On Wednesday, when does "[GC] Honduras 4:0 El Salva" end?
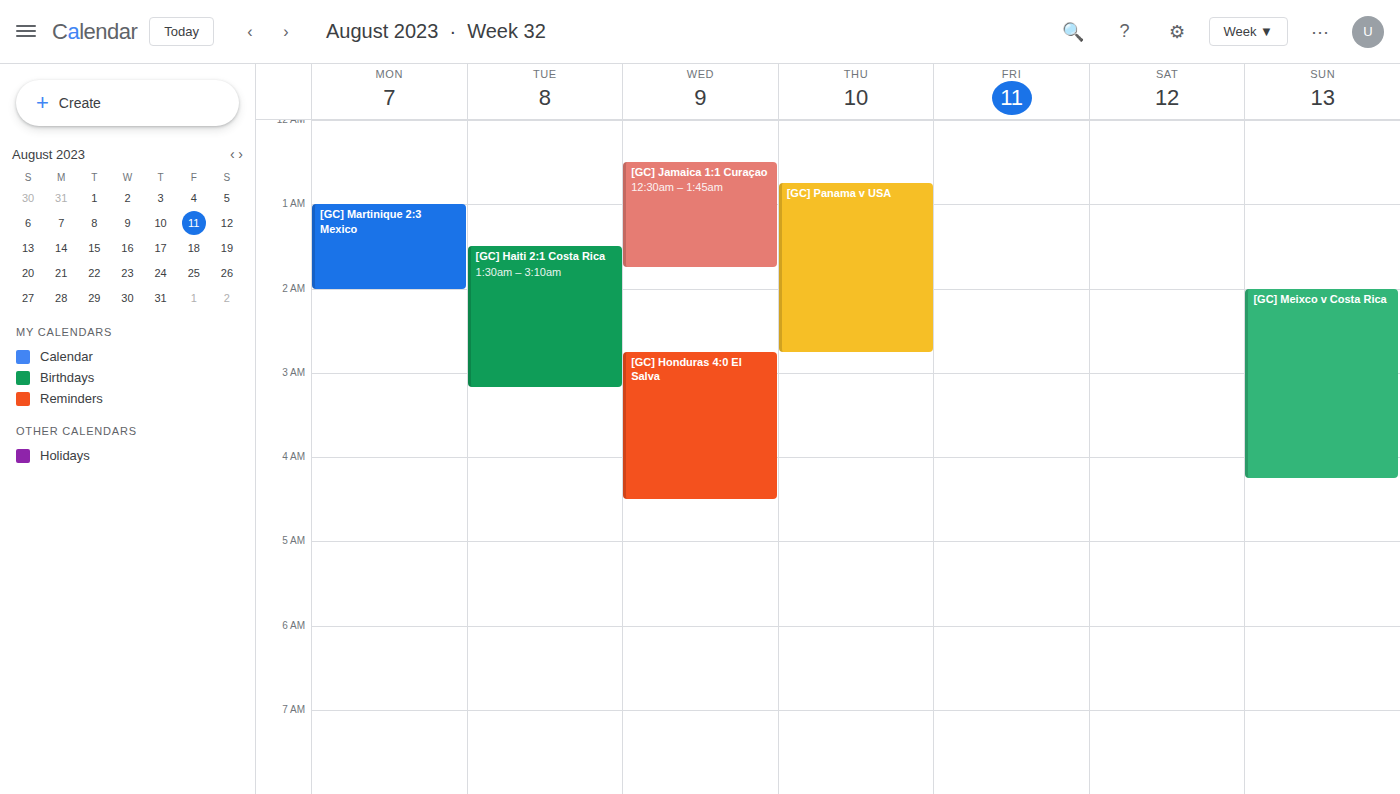
4:30 AM